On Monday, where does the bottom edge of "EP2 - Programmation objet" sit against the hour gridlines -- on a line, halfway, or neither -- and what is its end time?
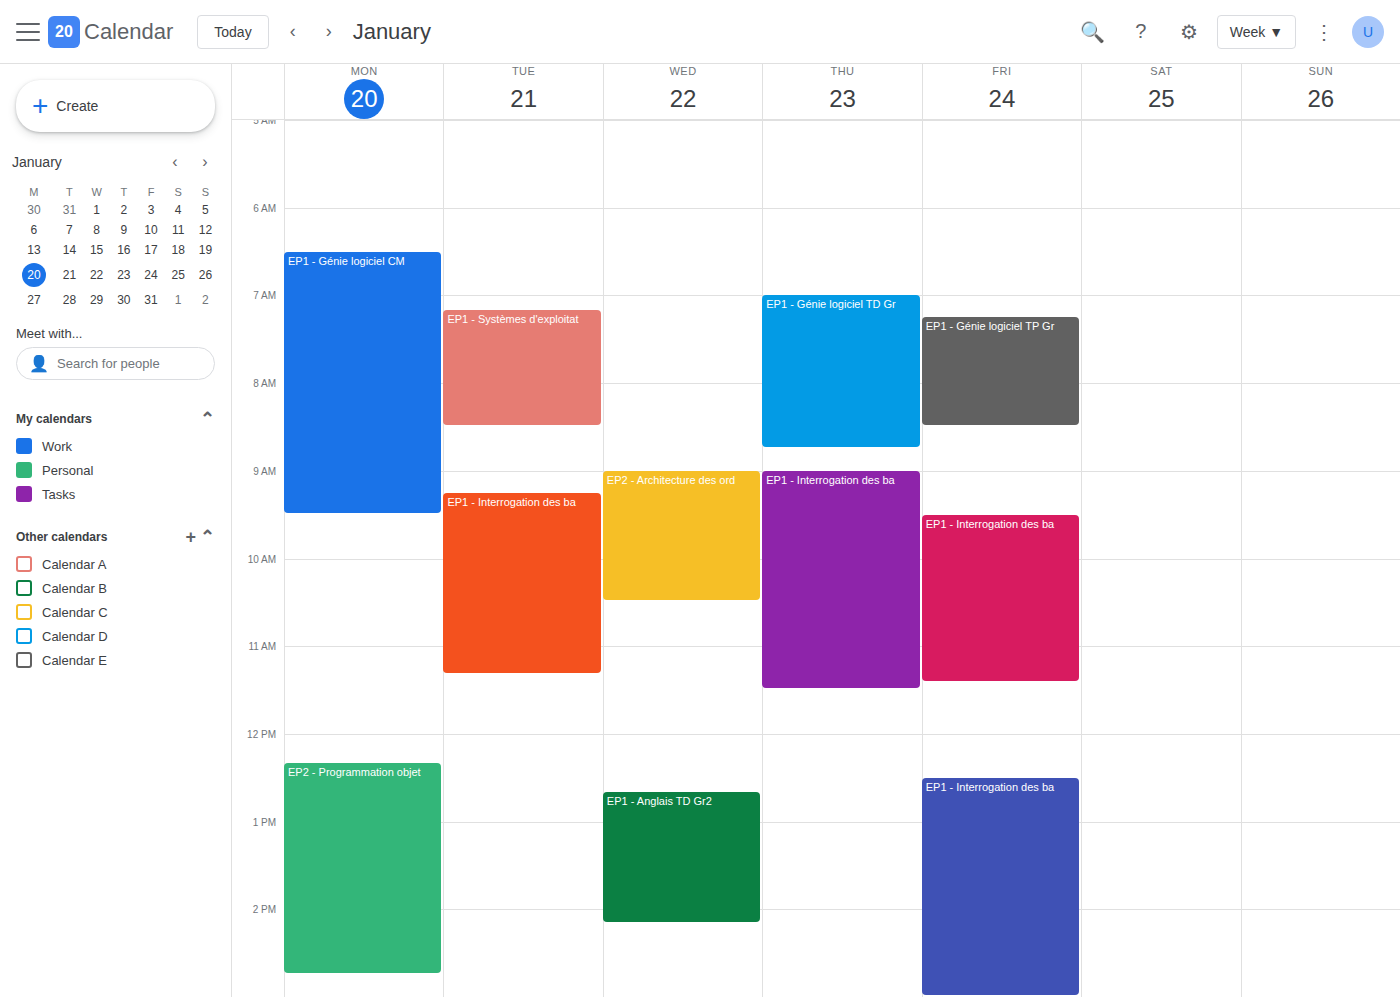
2:45 PM -- neither: three quarters of the way from the 2 PM line to the 3 PM line.